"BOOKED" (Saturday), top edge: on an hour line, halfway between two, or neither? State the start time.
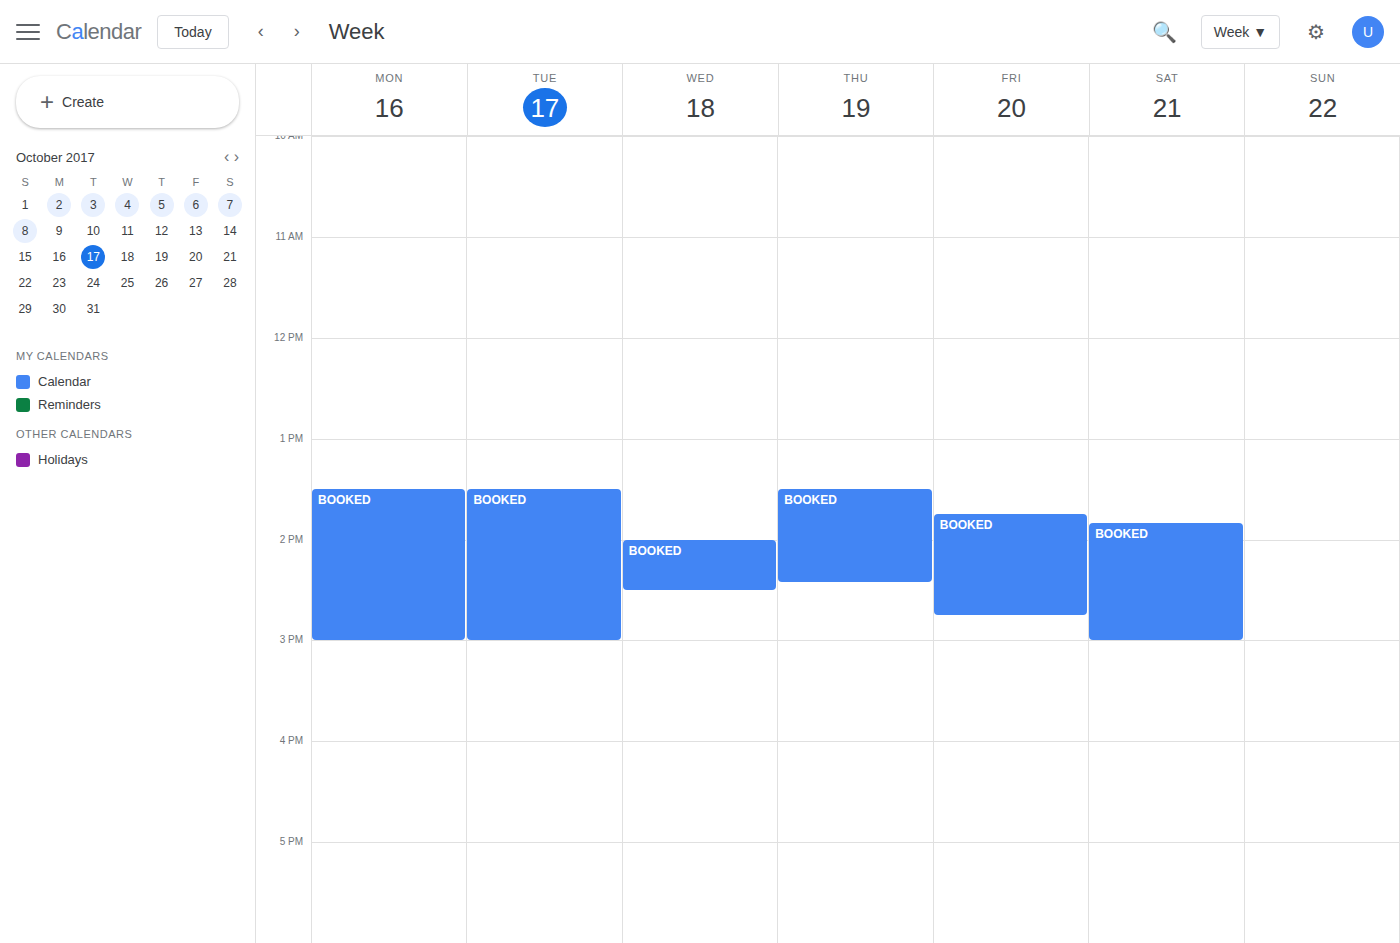
1:50 PM -- neither: 50 minutes below the 1 PM line and 10 minutes above the 2 PM line.